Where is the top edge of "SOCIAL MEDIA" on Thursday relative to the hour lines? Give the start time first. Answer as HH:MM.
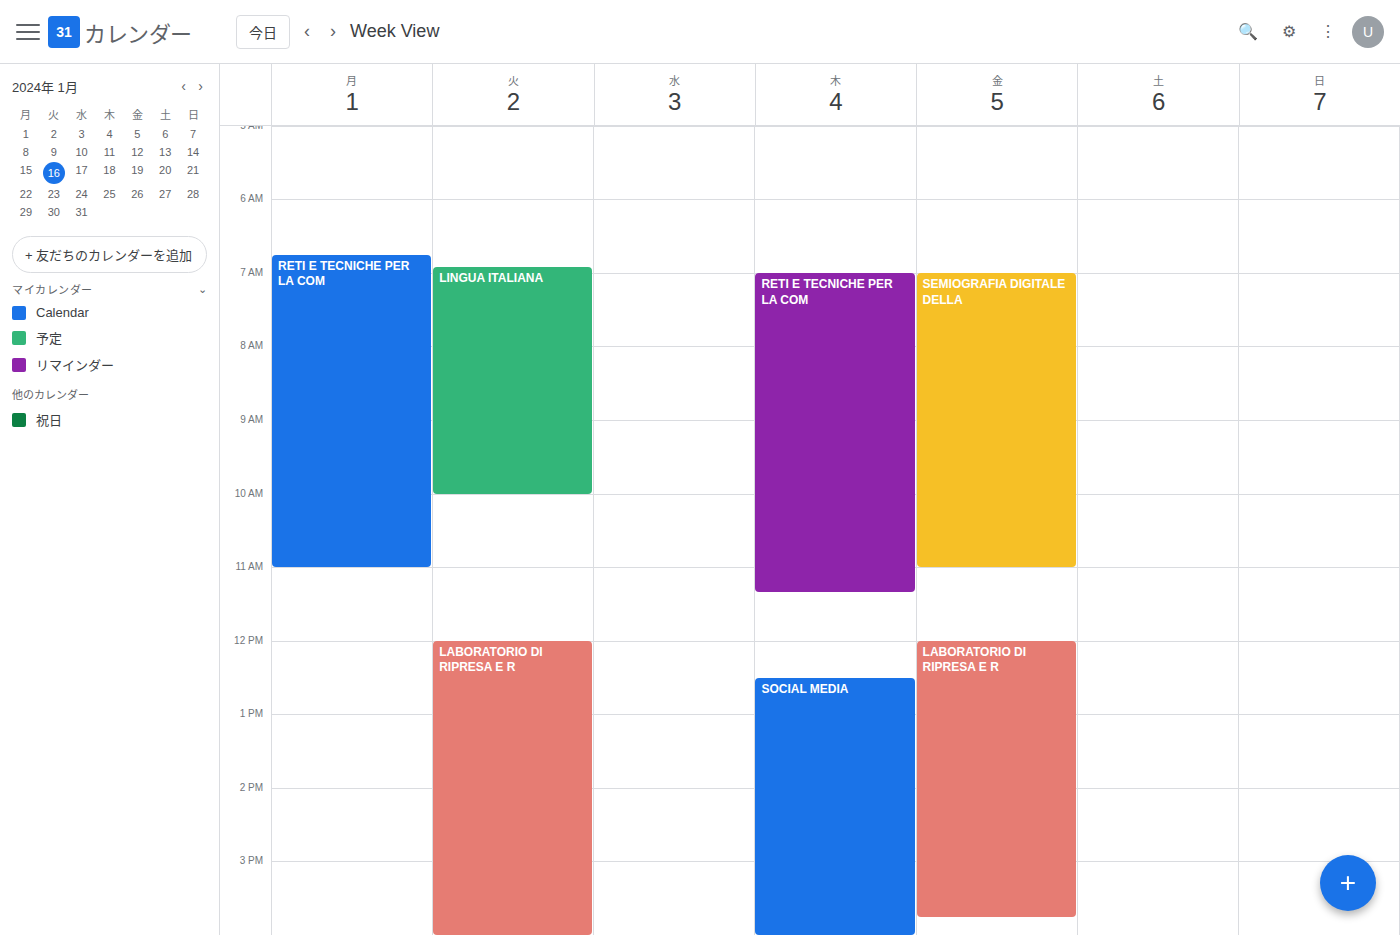
12:30 -- halfway between the 12:00 and 13:00 lines.